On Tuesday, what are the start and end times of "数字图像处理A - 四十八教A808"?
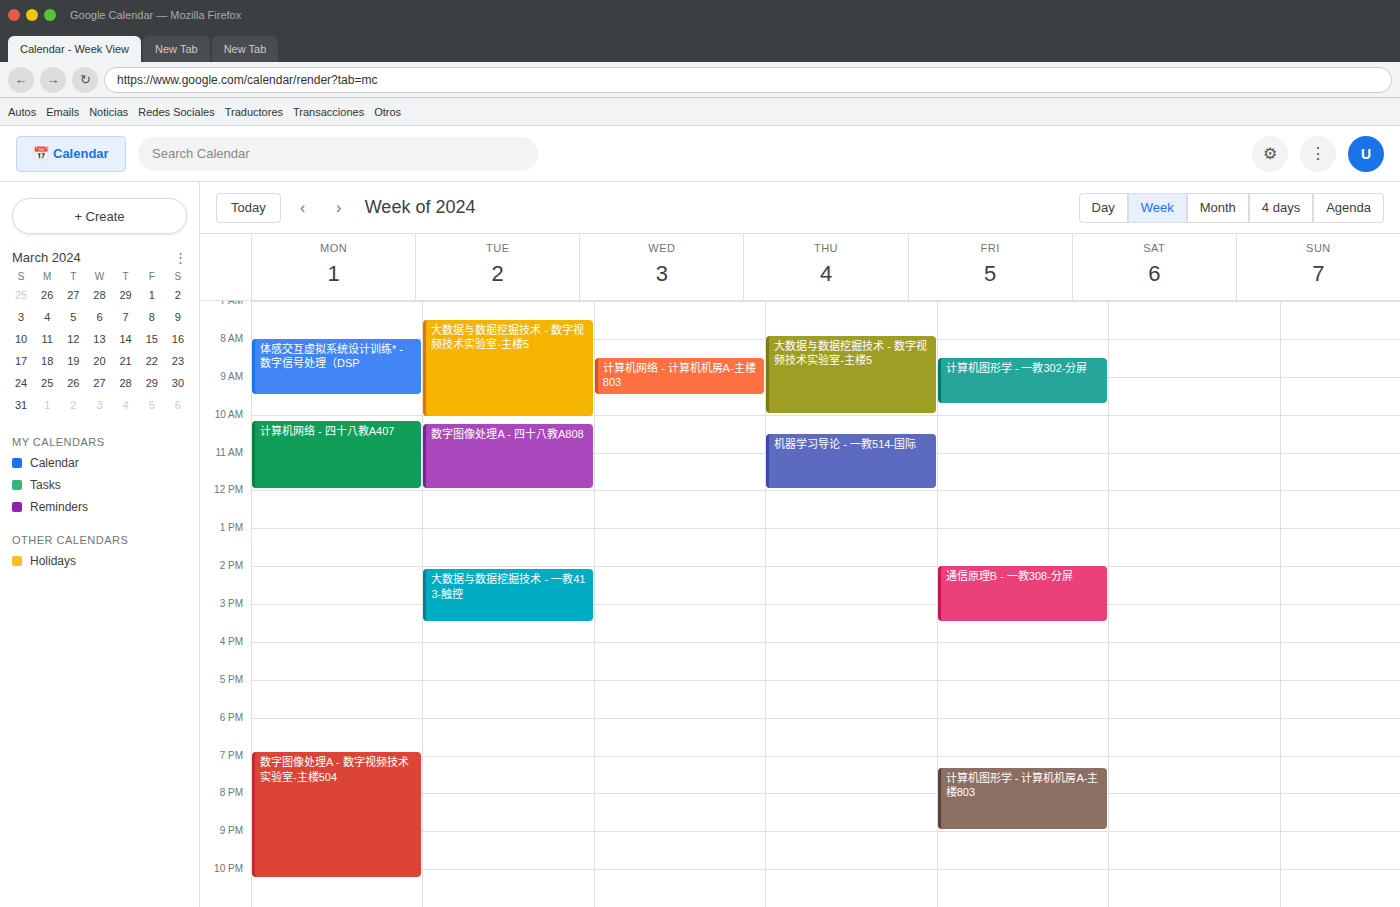
10:15 AM to 12:00 PM